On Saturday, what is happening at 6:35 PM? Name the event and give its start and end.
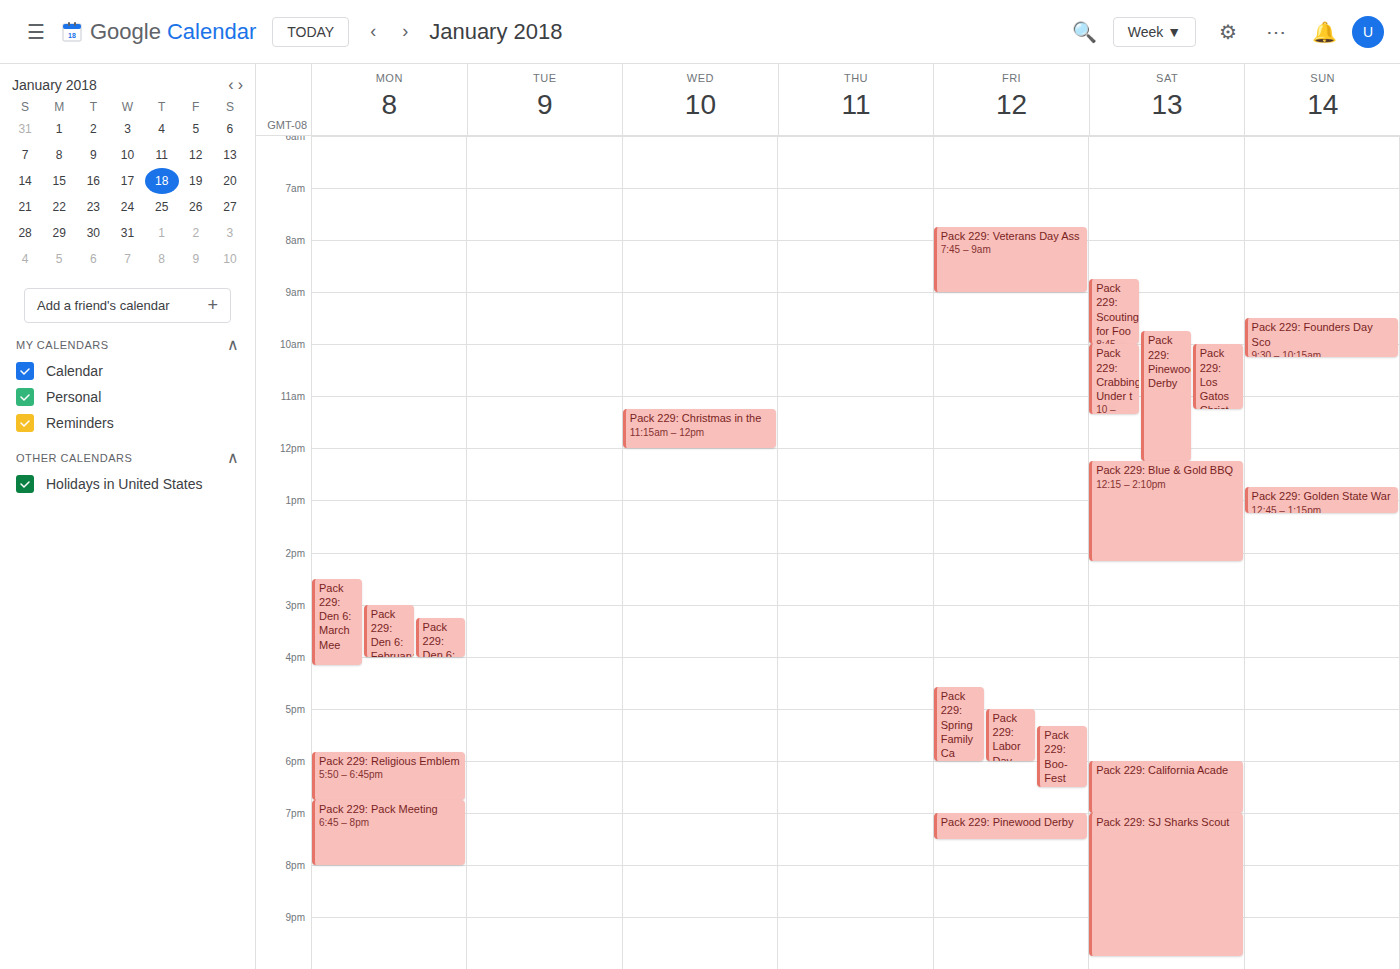
"Pack 229: California Acade", 6:00 PM to 7:00 PM